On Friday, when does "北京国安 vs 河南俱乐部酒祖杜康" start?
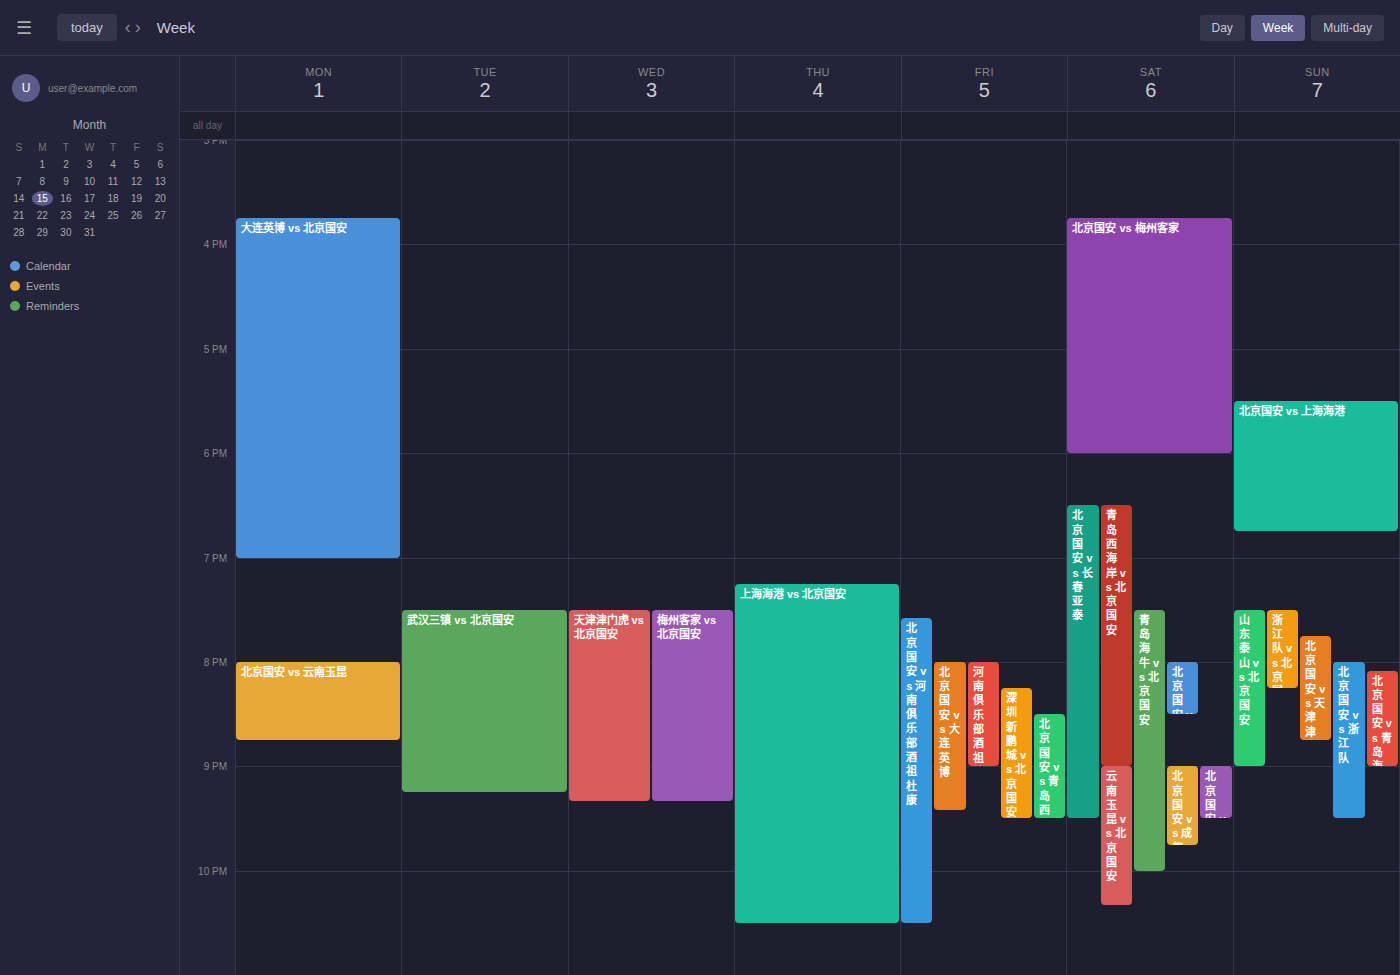
7:35 PM